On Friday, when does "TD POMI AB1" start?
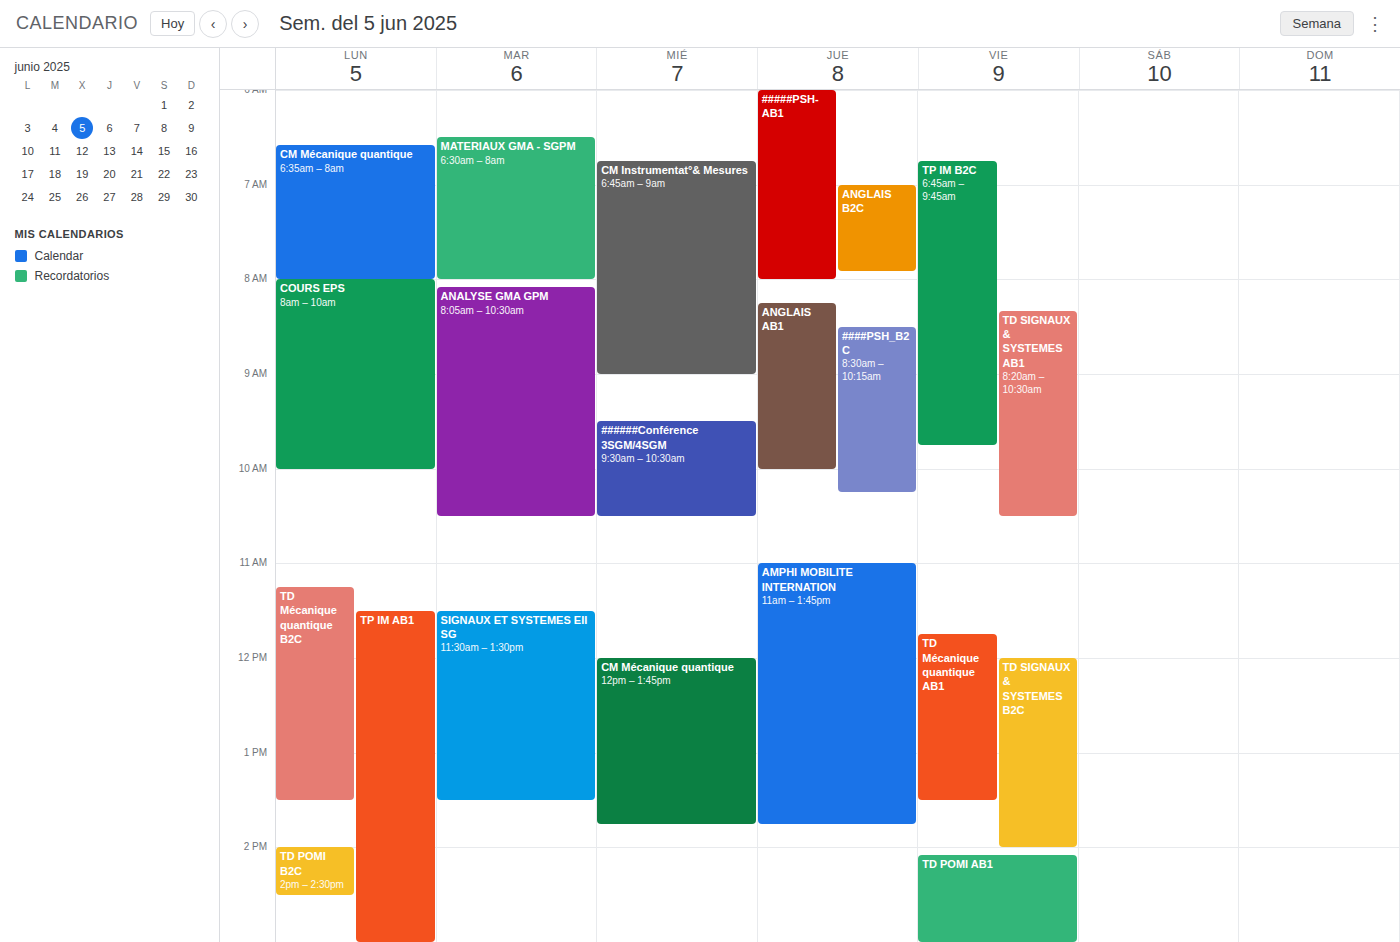
2:05 PM